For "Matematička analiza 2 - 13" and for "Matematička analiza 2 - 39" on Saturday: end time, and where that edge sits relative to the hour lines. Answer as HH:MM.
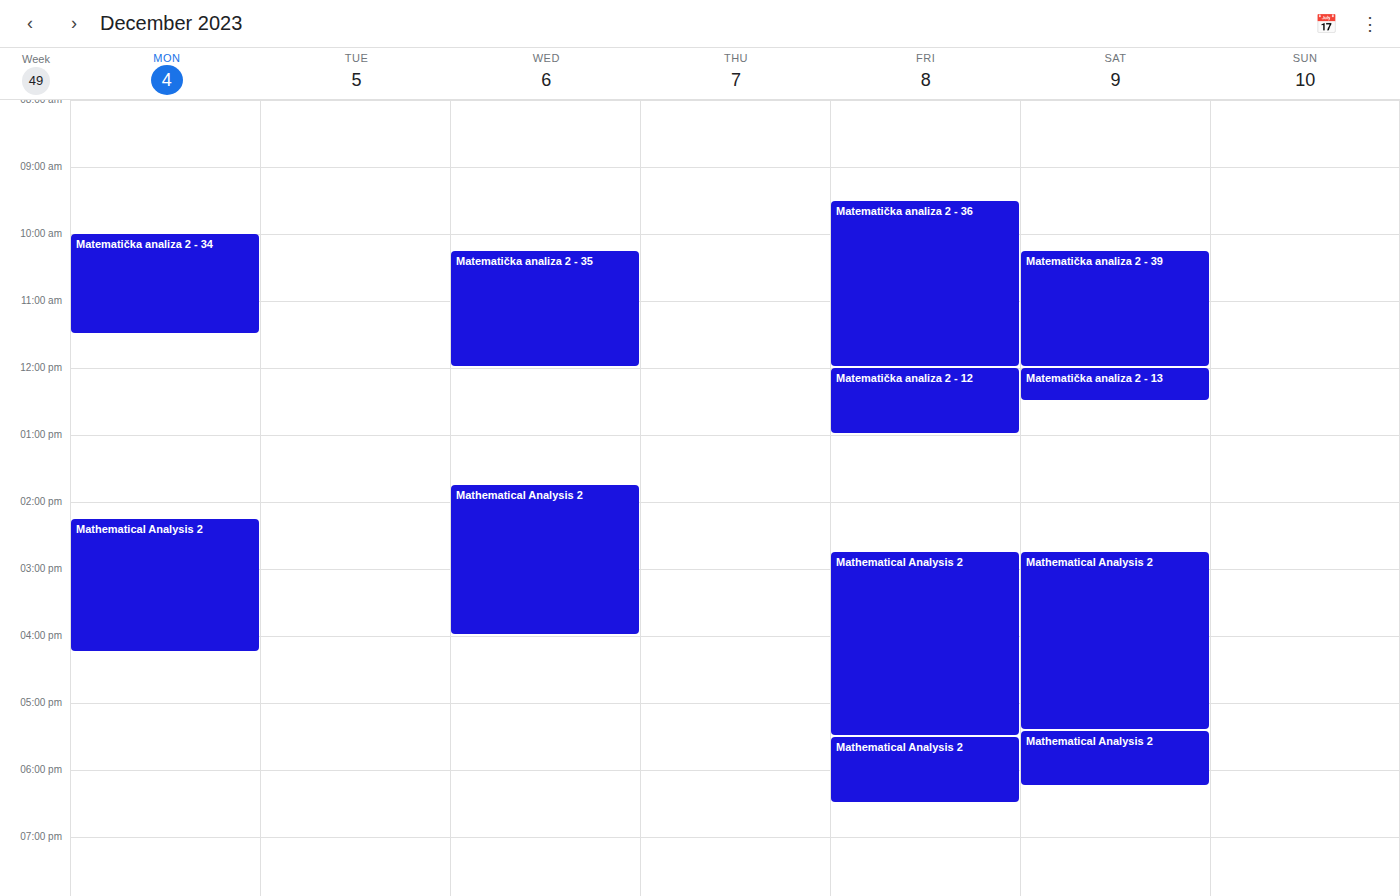
"Matematička analiza 2 - 13": 12:30, halfway between the 12:00 and 13:00 lines. "Matematička analiza 2 - 39": 12:00, exactly on the 12:00 line.